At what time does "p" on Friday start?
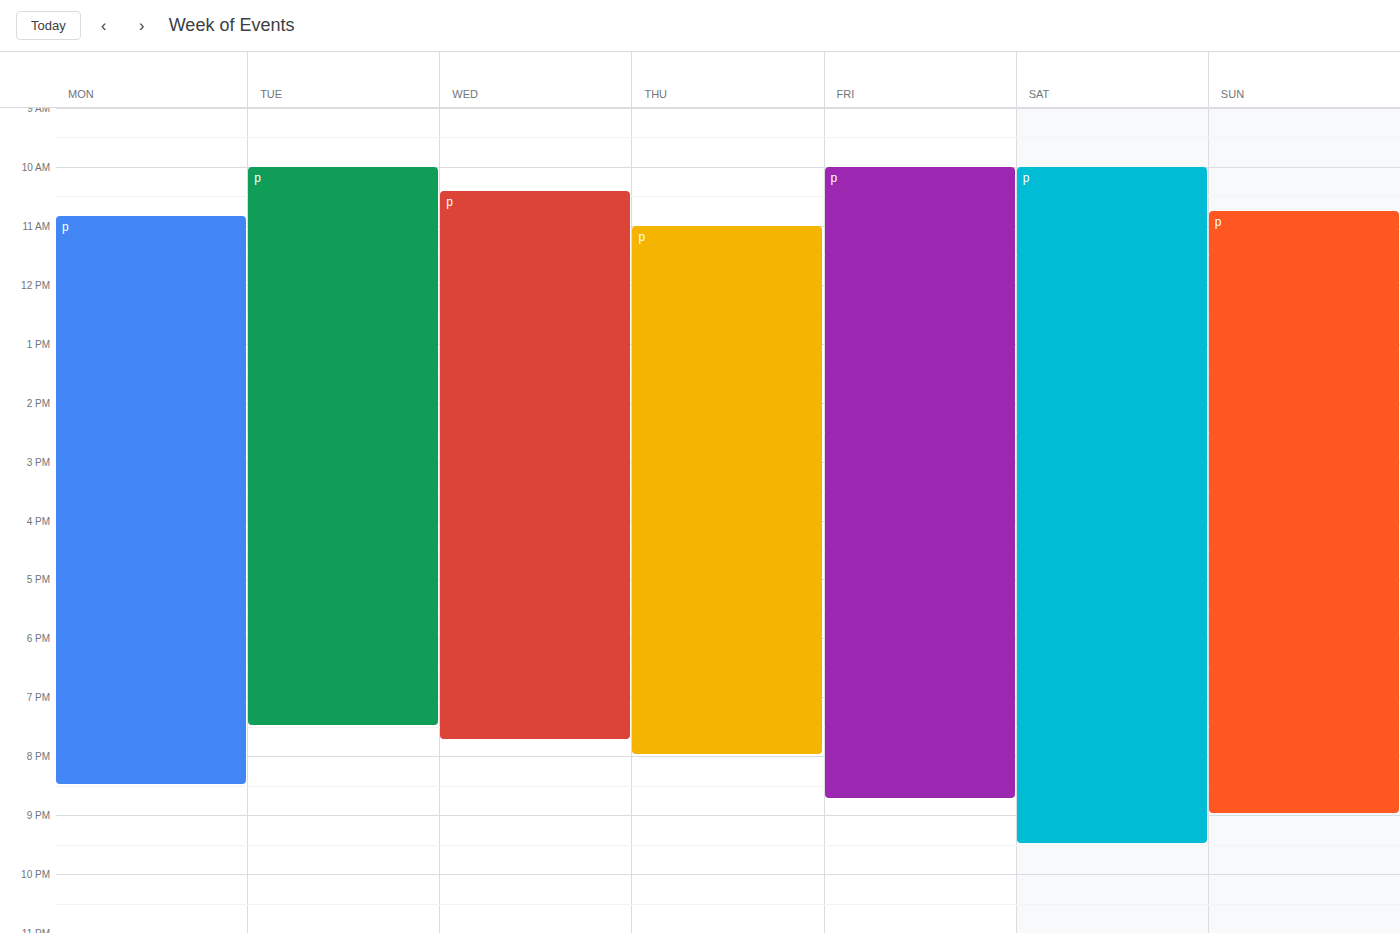
10:00 AM